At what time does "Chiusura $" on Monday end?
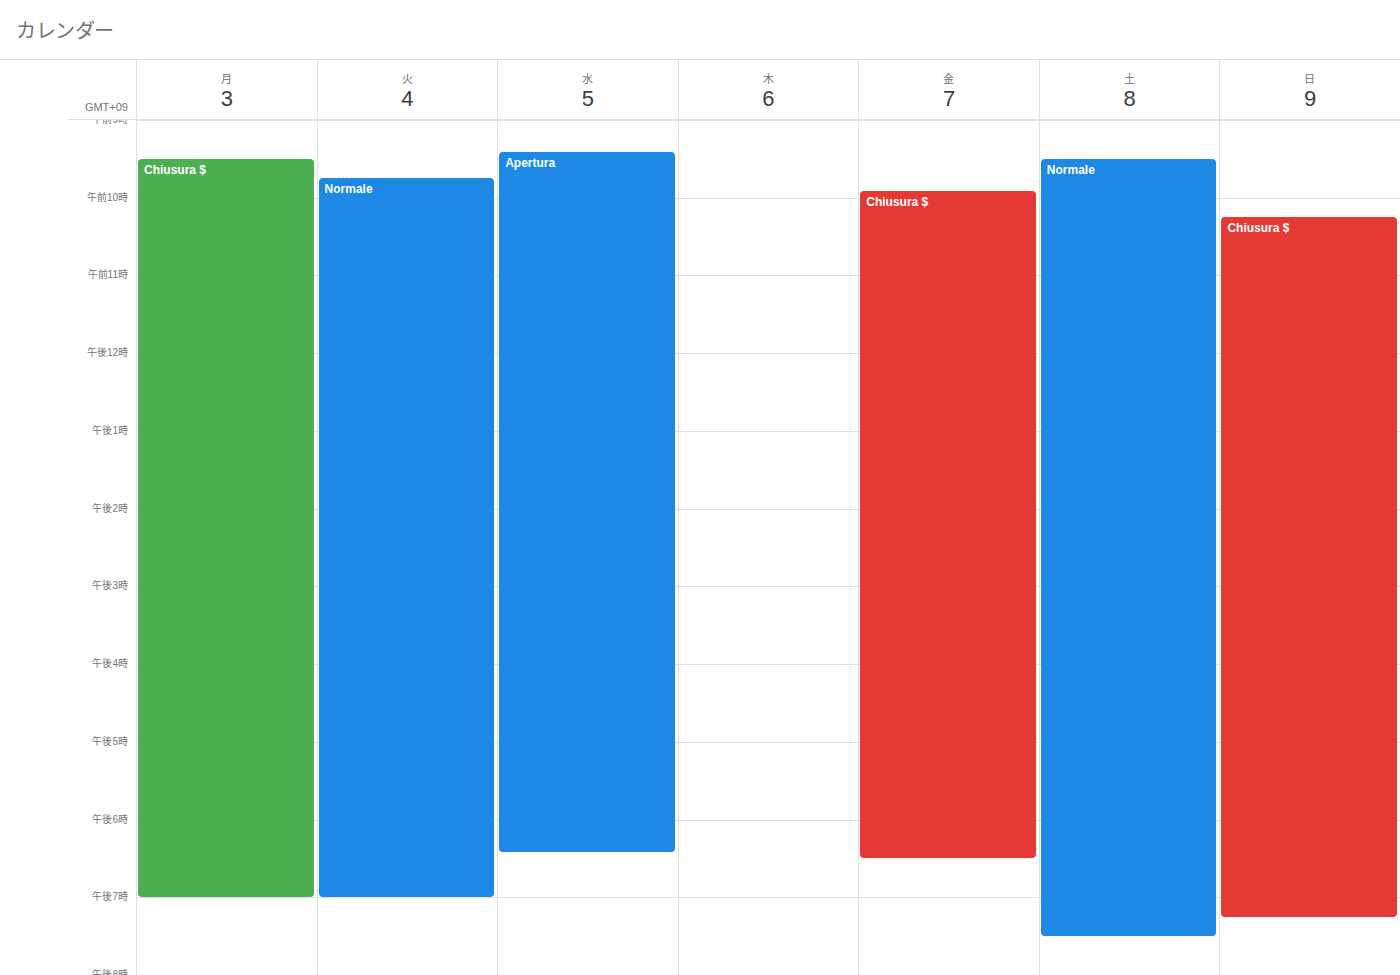
7:00 PM